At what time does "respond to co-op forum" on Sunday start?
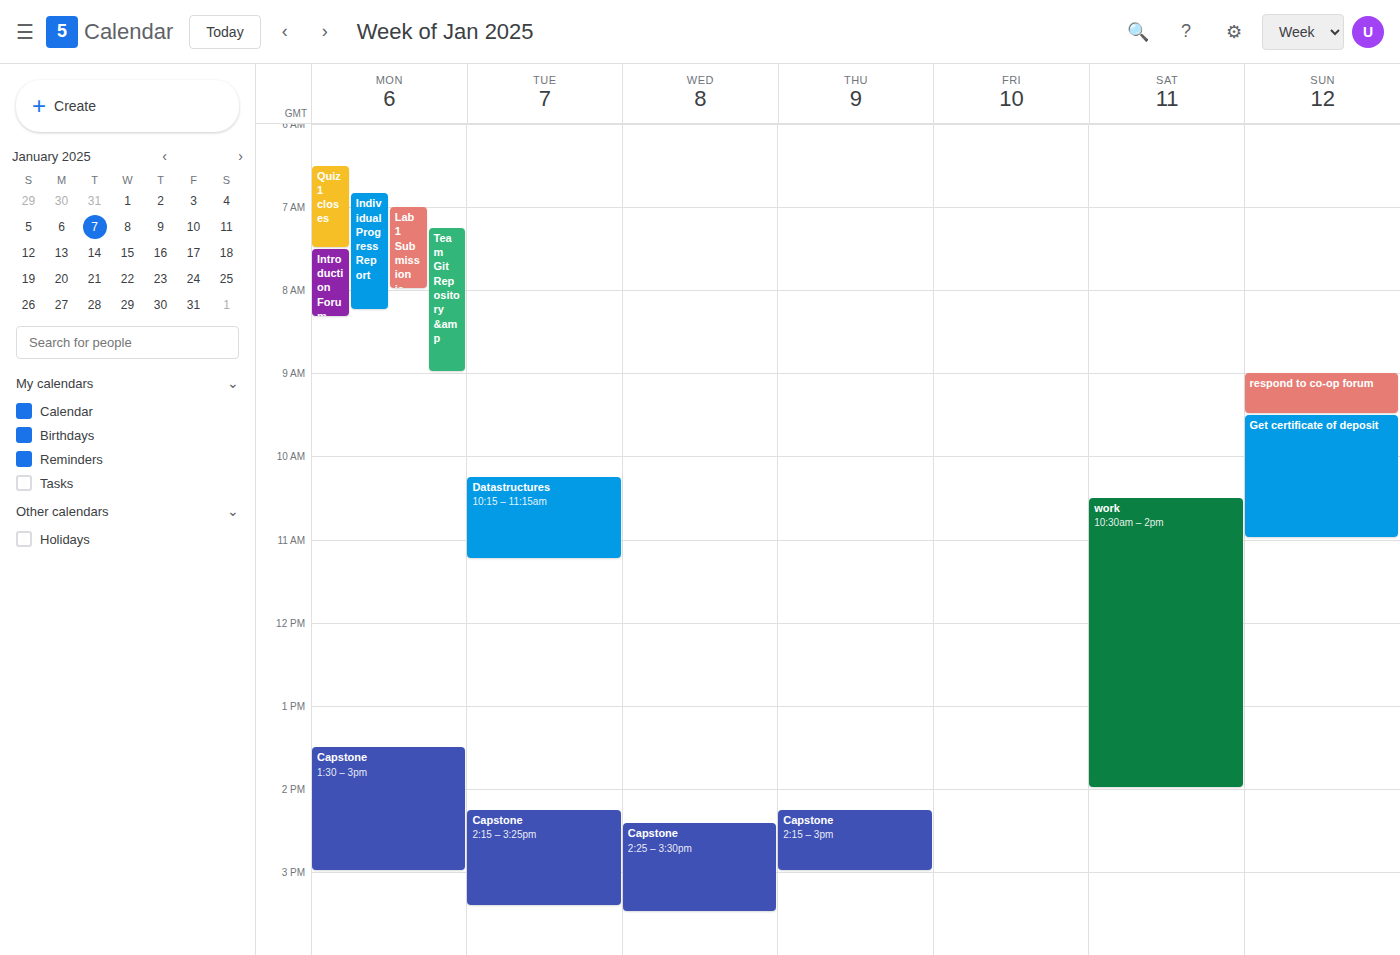
9:00 AM